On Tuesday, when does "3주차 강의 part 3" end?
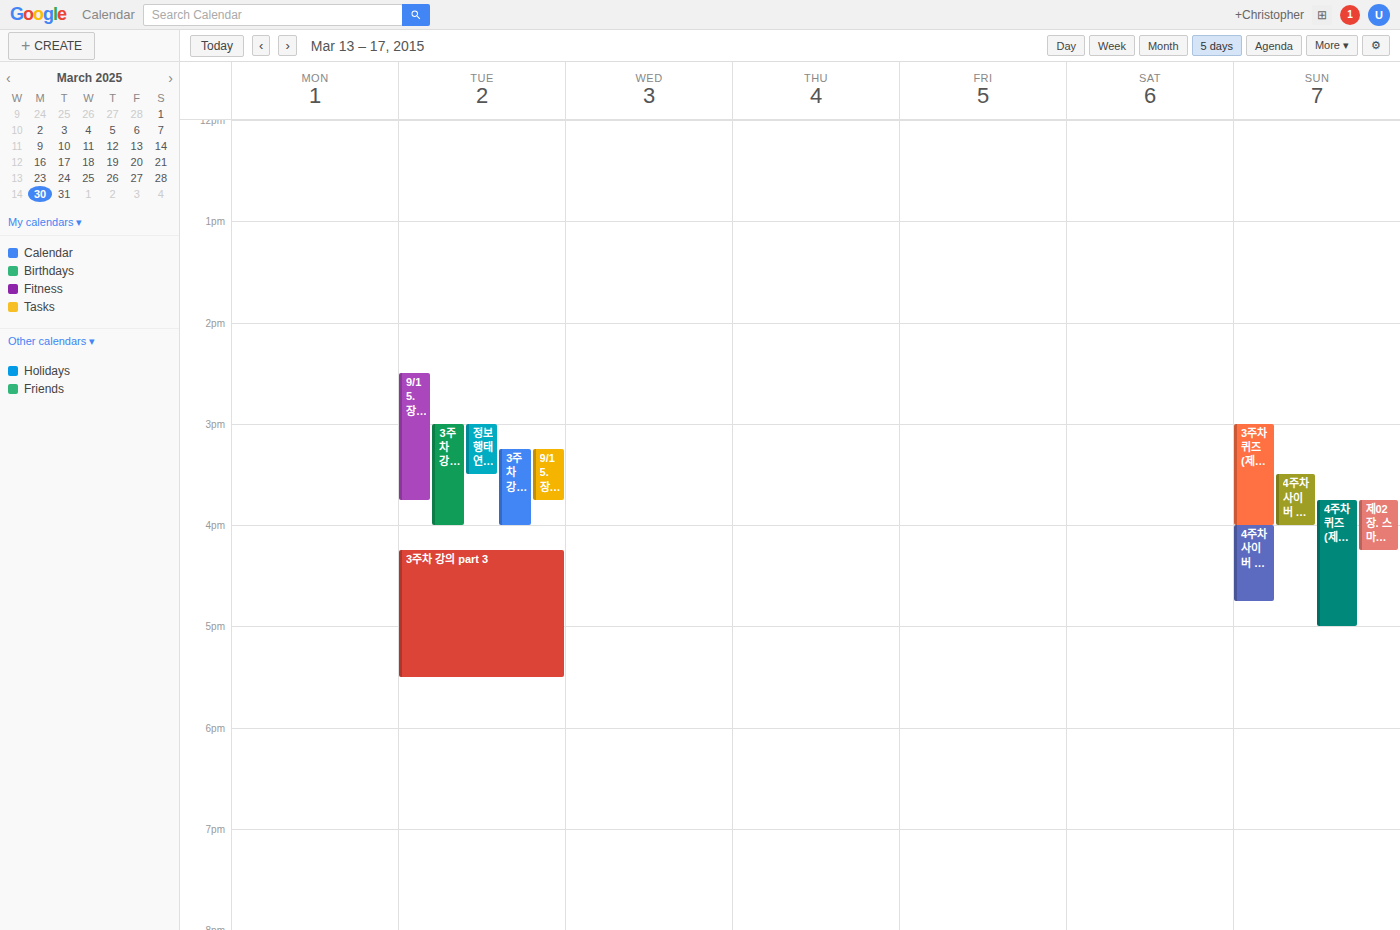
5:30 PM